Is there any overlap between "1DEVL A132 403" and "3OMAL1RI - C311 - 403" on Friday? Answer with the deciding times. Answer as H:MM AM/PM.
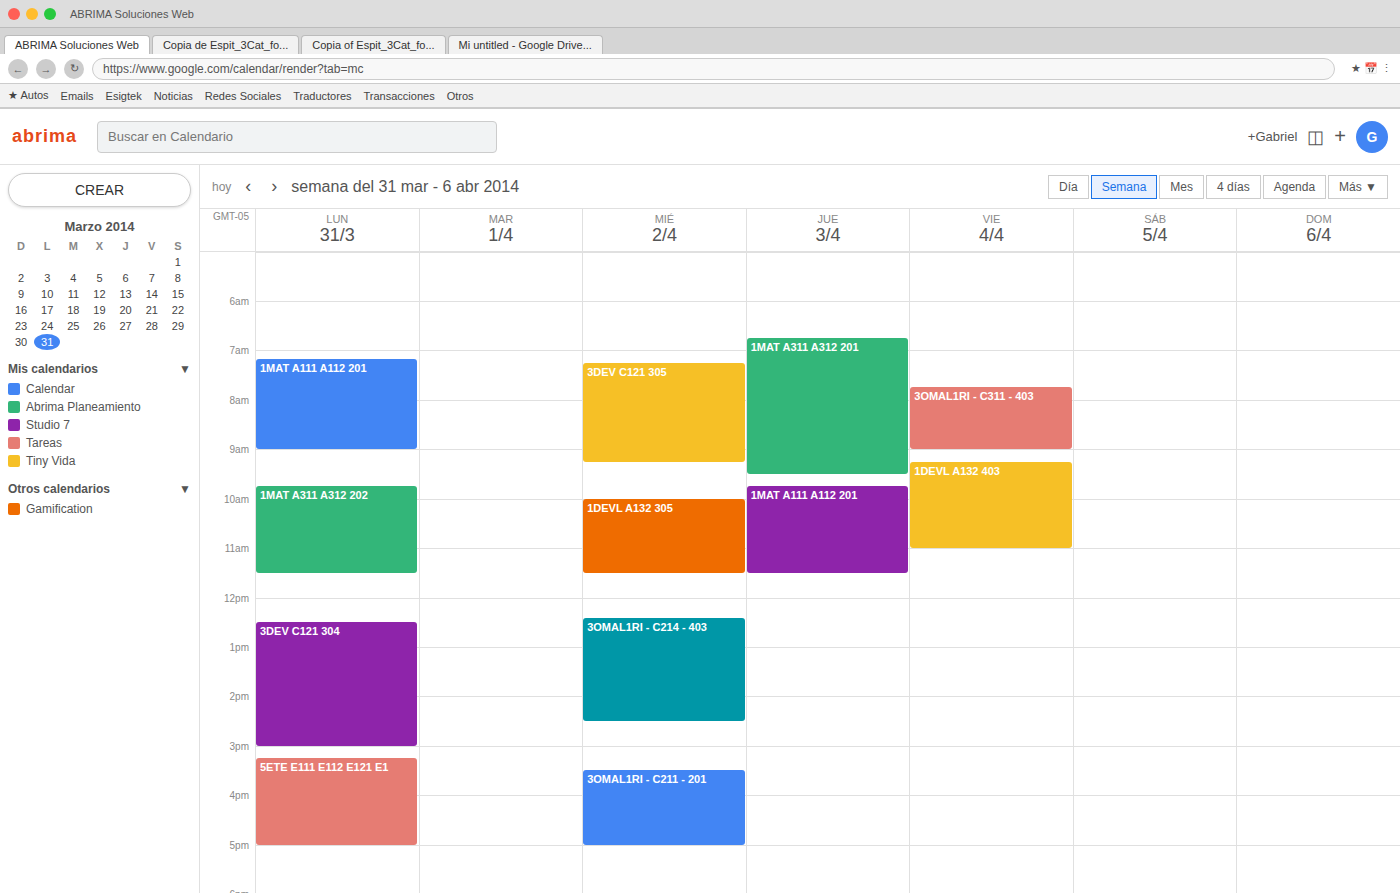
"3OMAL1RI - C311 - 403" ends at 9:00 AM and "1DEVL A132 403" starts at 9:15 AM -- no overlap.